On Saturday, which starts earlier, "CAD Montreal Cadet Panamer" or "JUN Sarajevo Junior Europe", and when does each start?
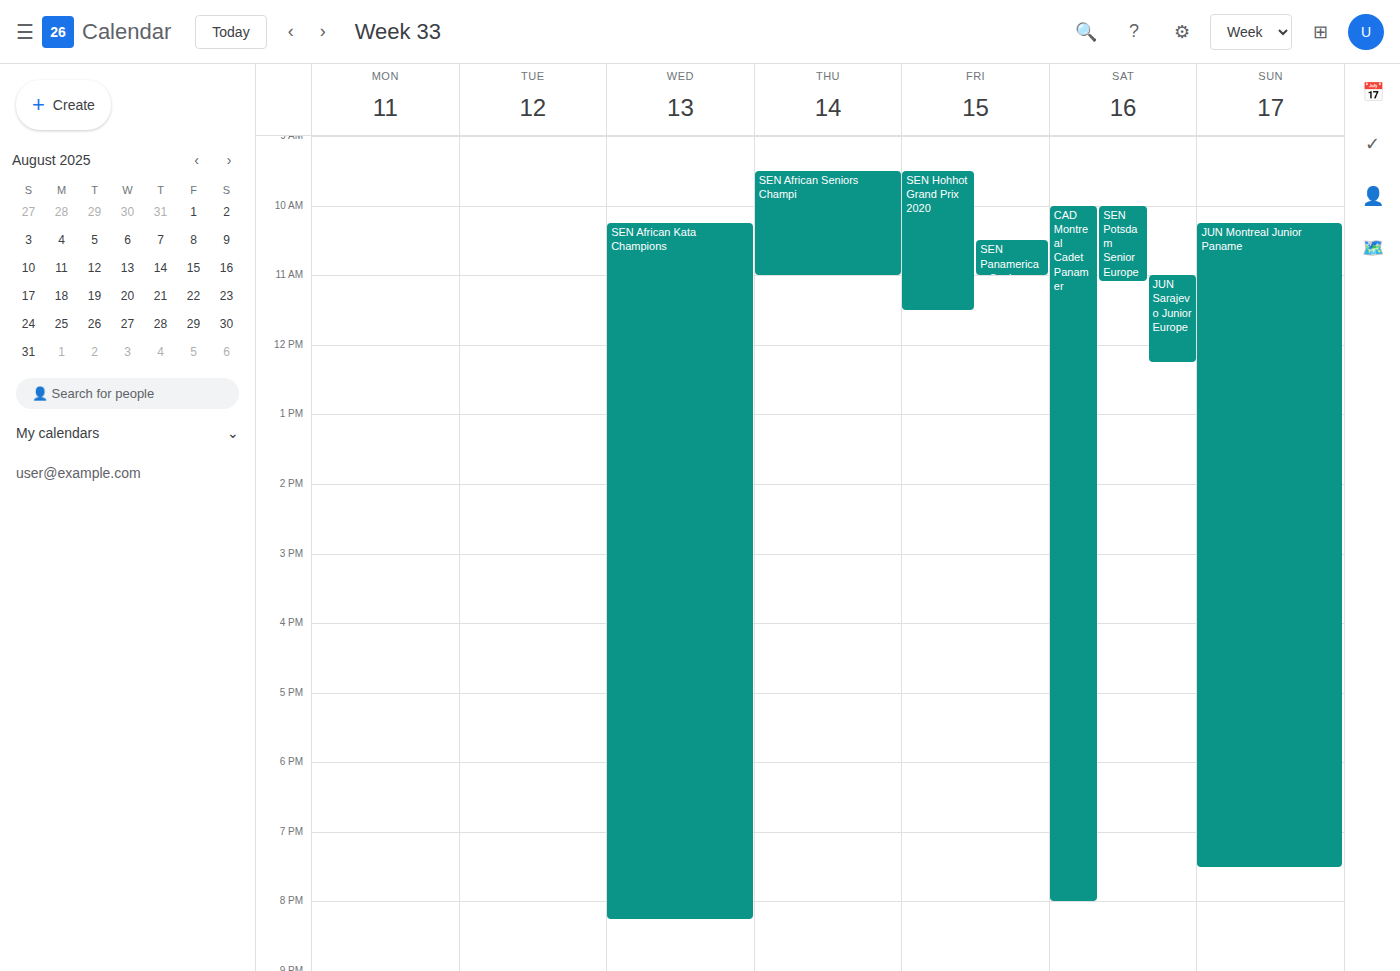
"CAD Montreal Cadet Panamer" 10:00 AM; "JUN Sarajevo Junior Europe" 11:00 AM.